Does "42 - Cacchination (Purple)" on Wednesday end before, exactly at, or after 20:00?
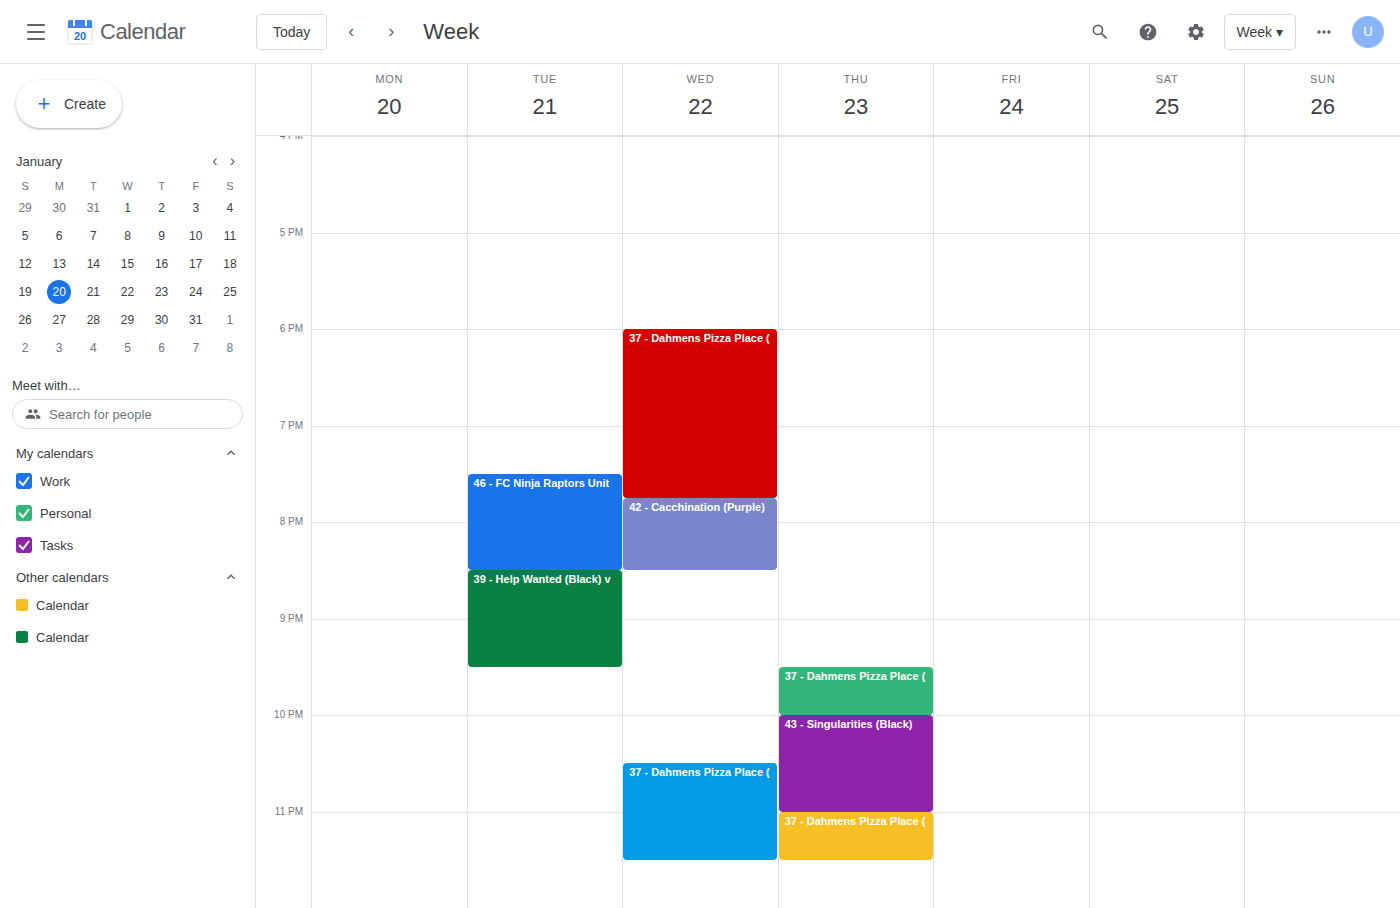
20:30 -- after 20:00, 30 minutes below the 20:00 line.